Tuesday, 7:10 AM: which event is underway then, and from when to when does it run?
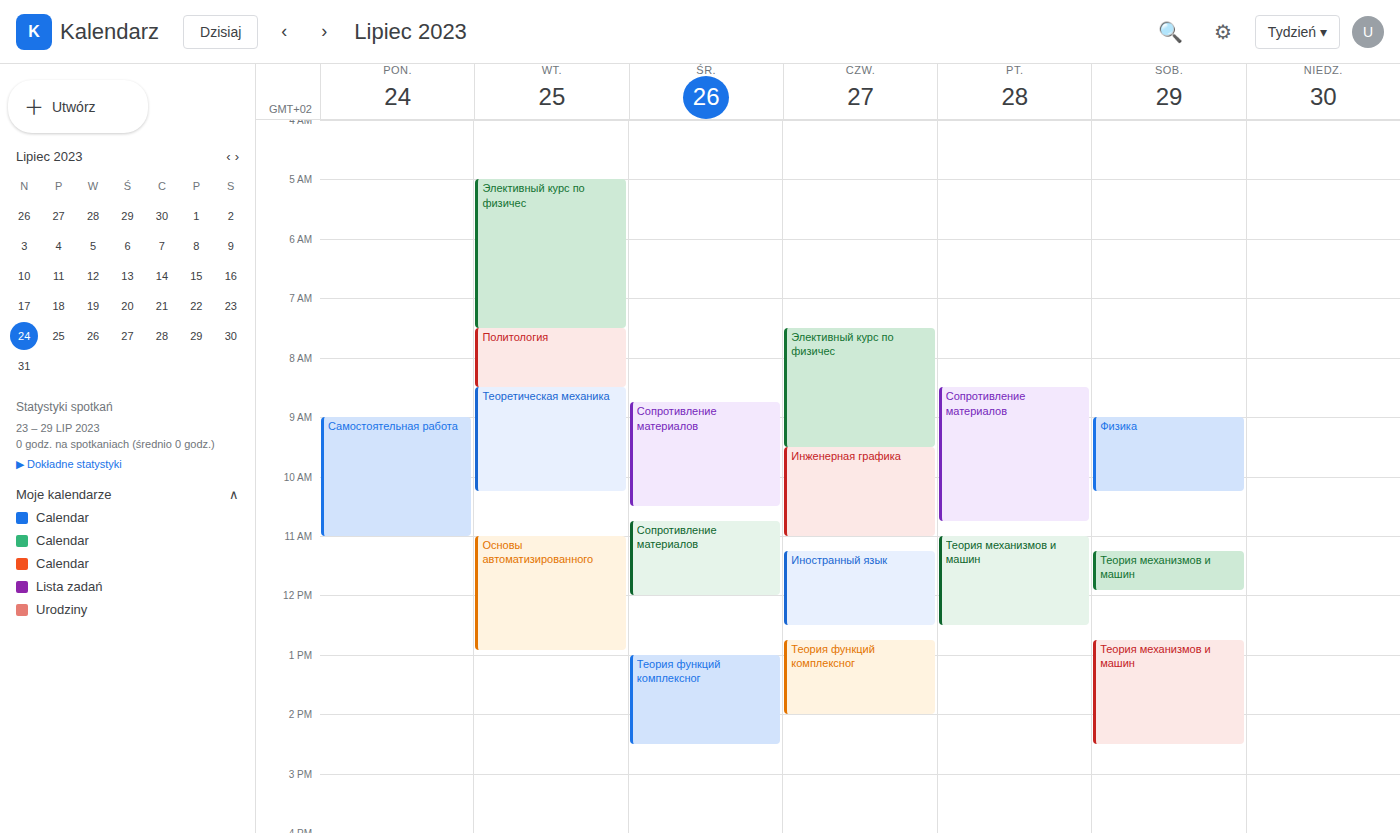
"Элективный курс по физичес", 5:00 AM to 7:30 AM